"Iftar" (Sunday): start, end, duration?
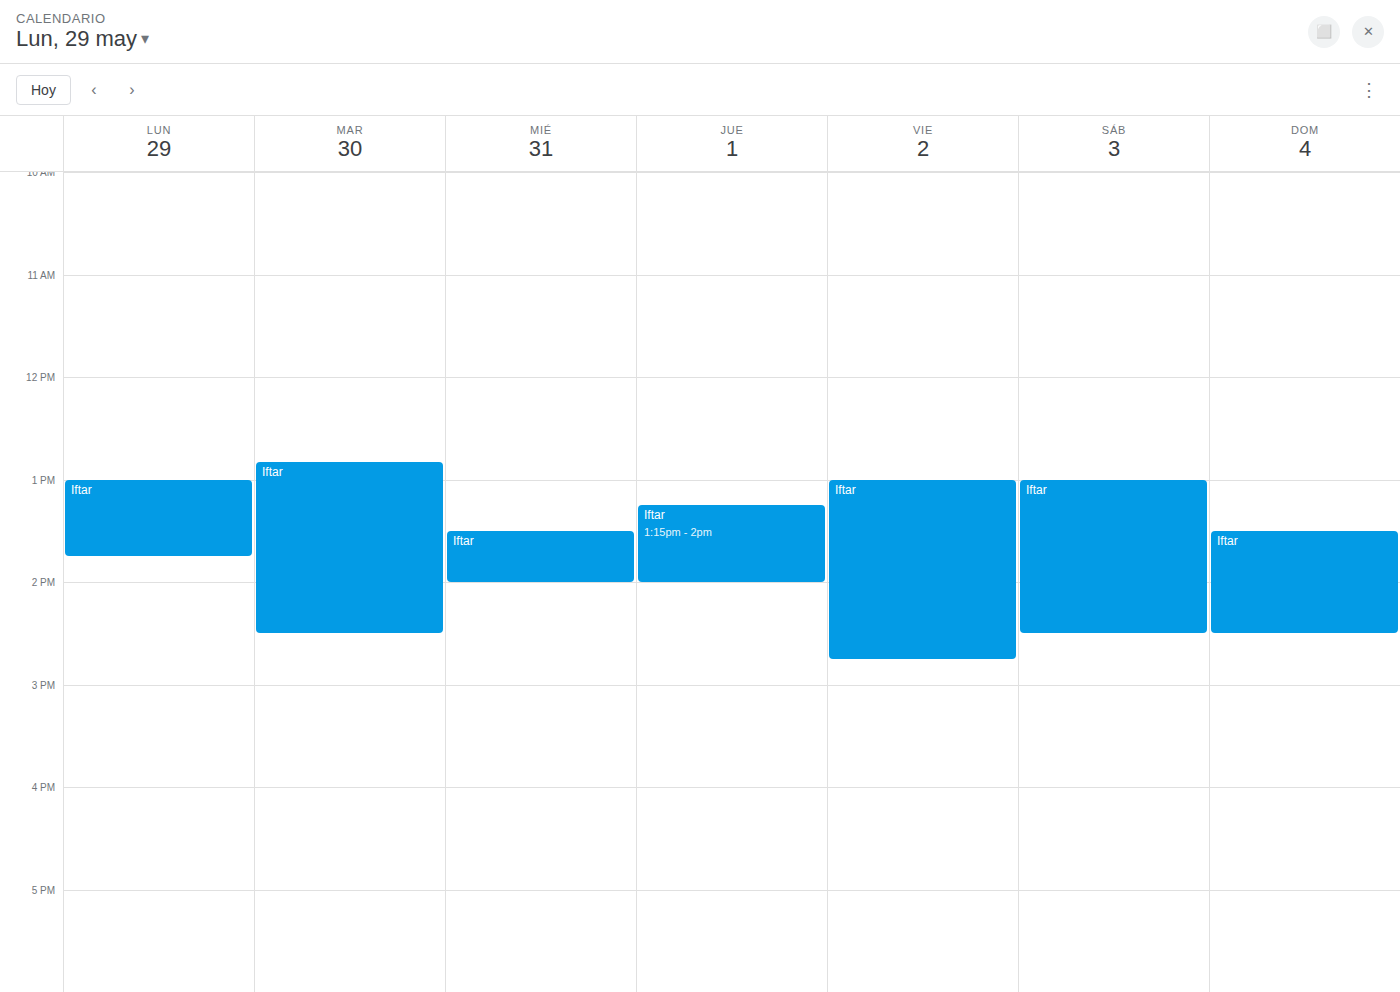
1:30 PM to 2:30 PM, 1 hour